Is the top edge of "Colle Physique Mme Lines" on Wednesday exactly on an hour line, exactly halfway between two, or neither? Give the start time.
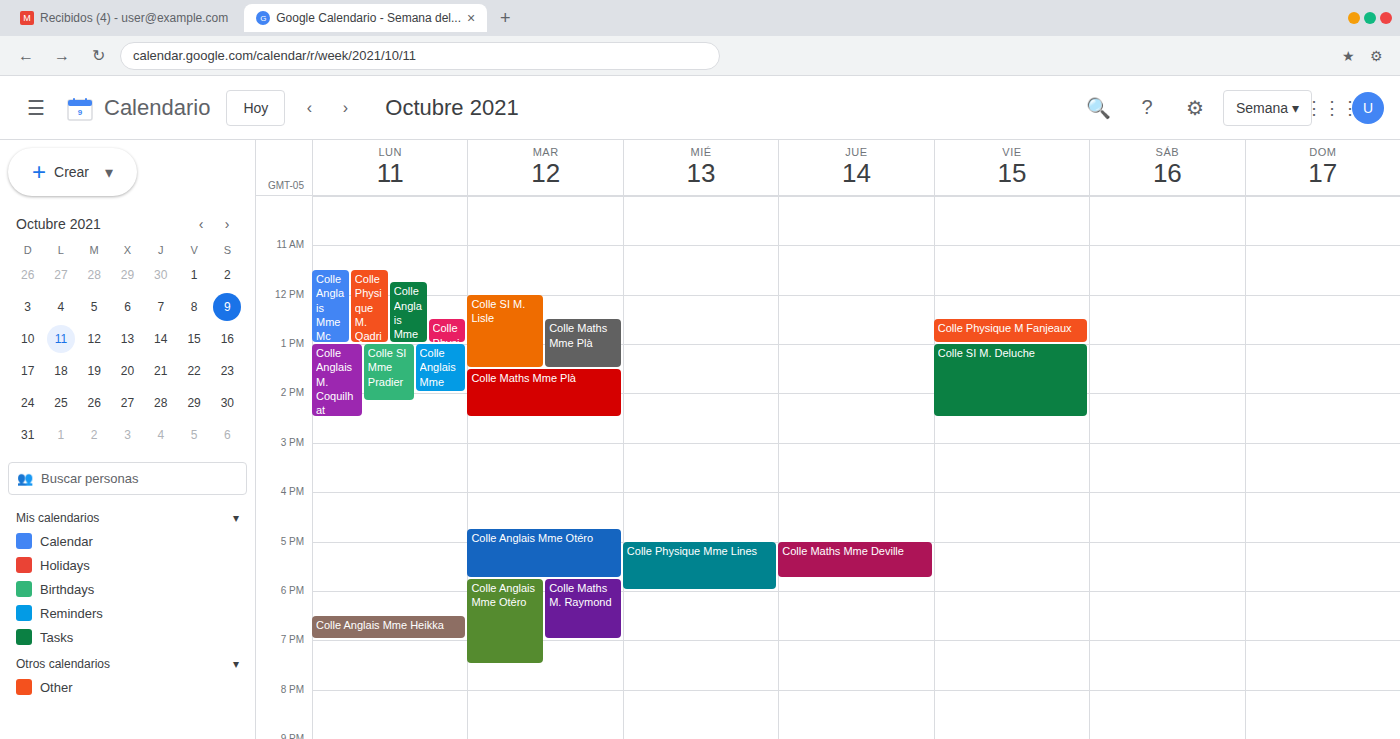
5:00 PM -- exactly on the 5 PM line.